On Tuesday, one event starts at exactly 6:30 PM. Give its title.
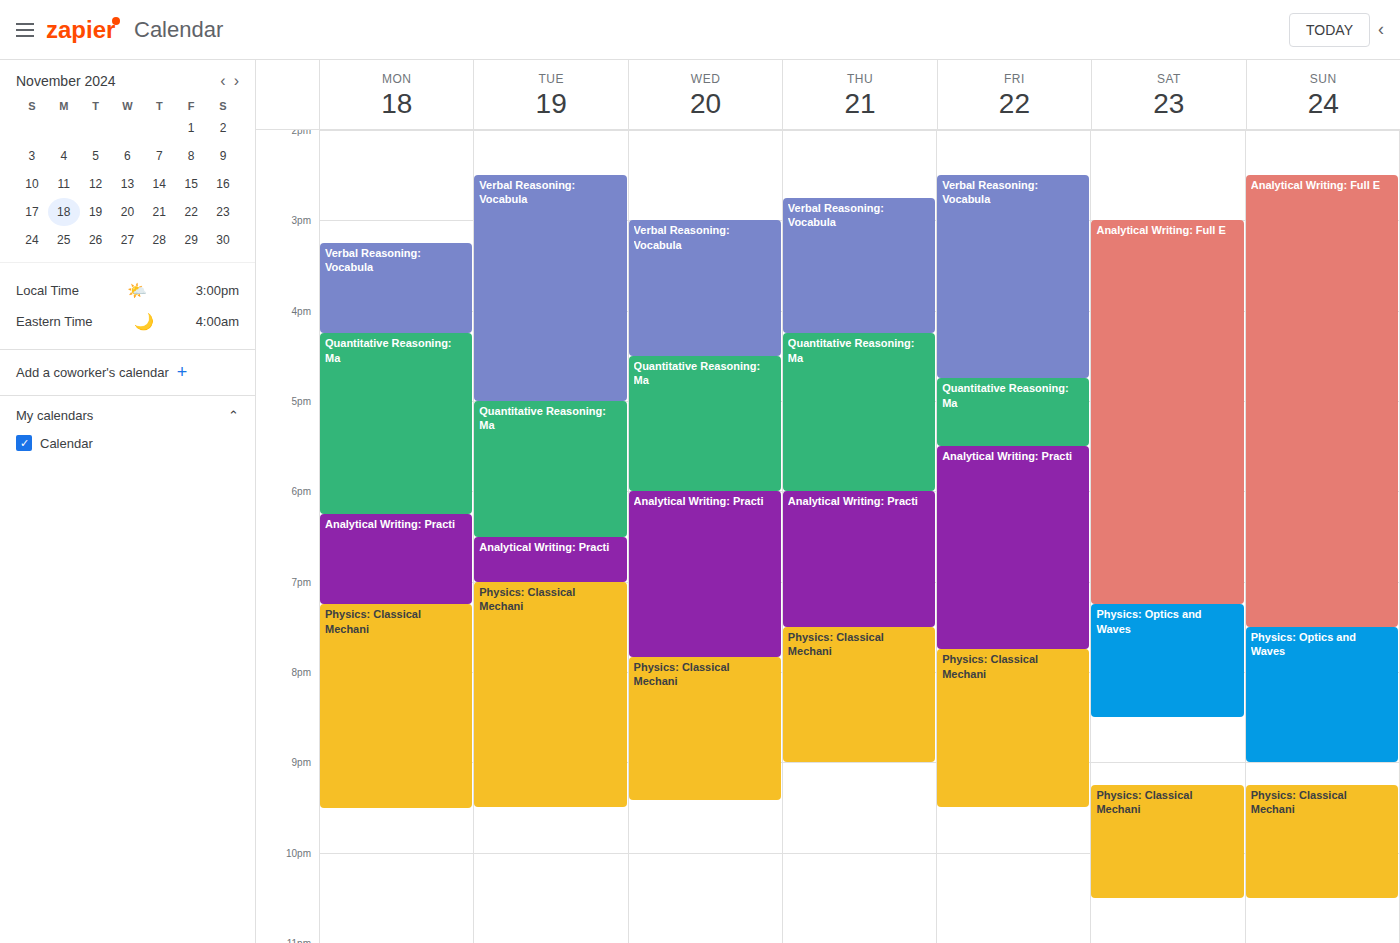
"Analytical Writing: Practi"